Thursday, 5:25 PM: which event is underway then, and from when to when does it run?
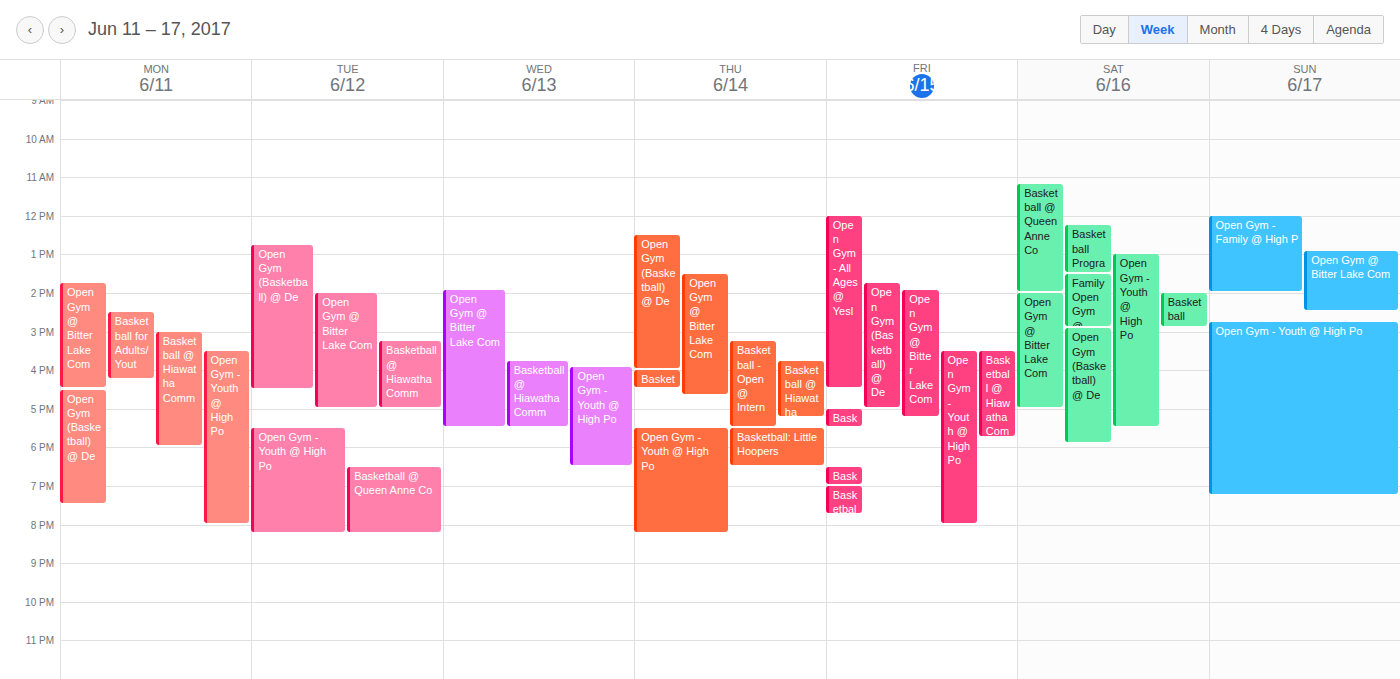
"Basketball - Open @ Intern", 3:15 PM to 5:30 PM